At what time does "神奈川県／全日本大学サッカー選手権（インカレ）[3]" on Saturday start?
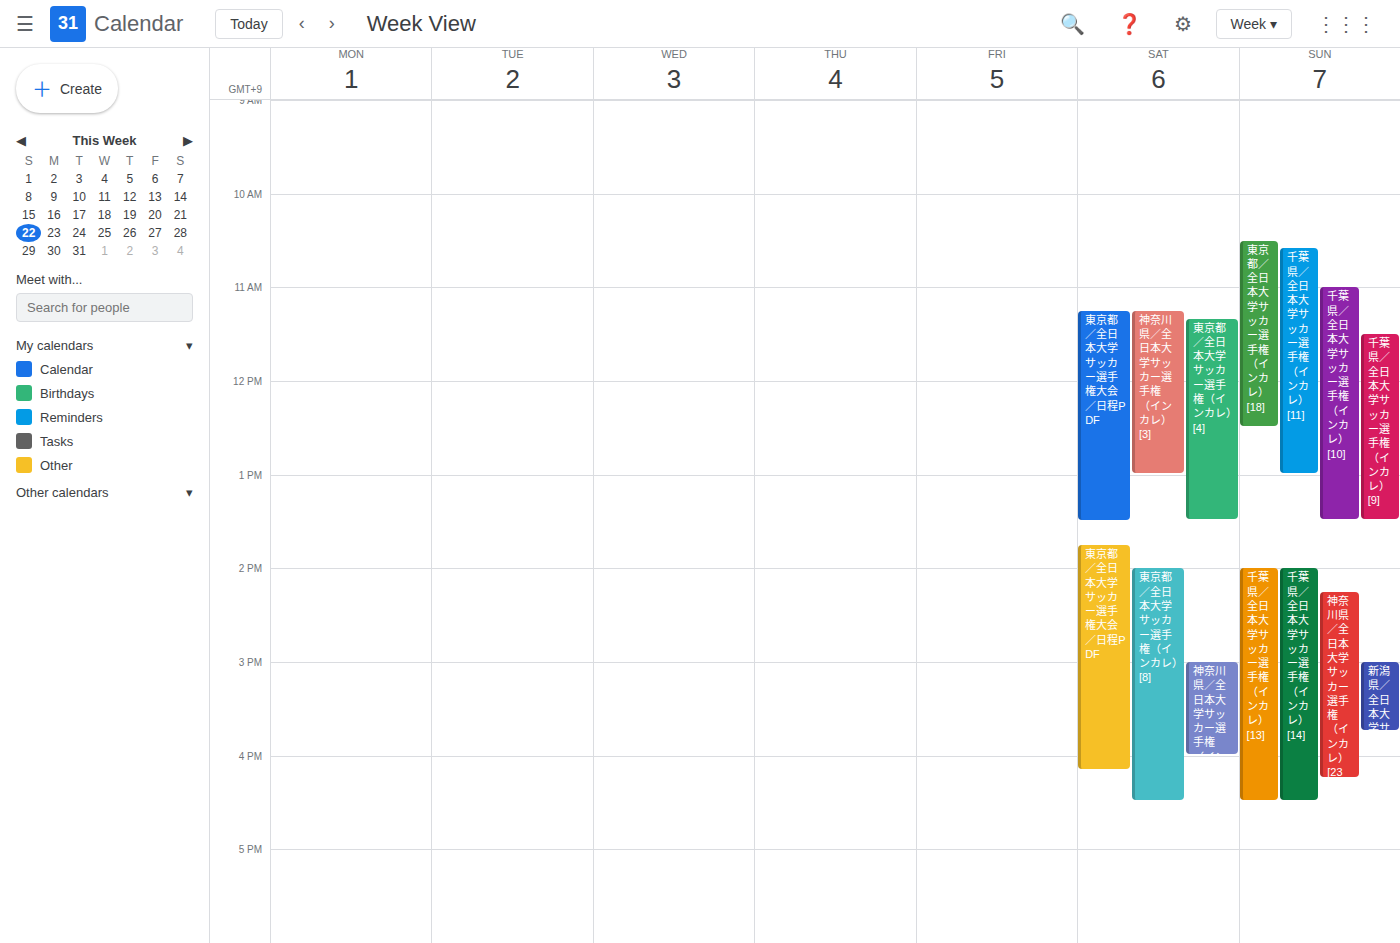
11:15